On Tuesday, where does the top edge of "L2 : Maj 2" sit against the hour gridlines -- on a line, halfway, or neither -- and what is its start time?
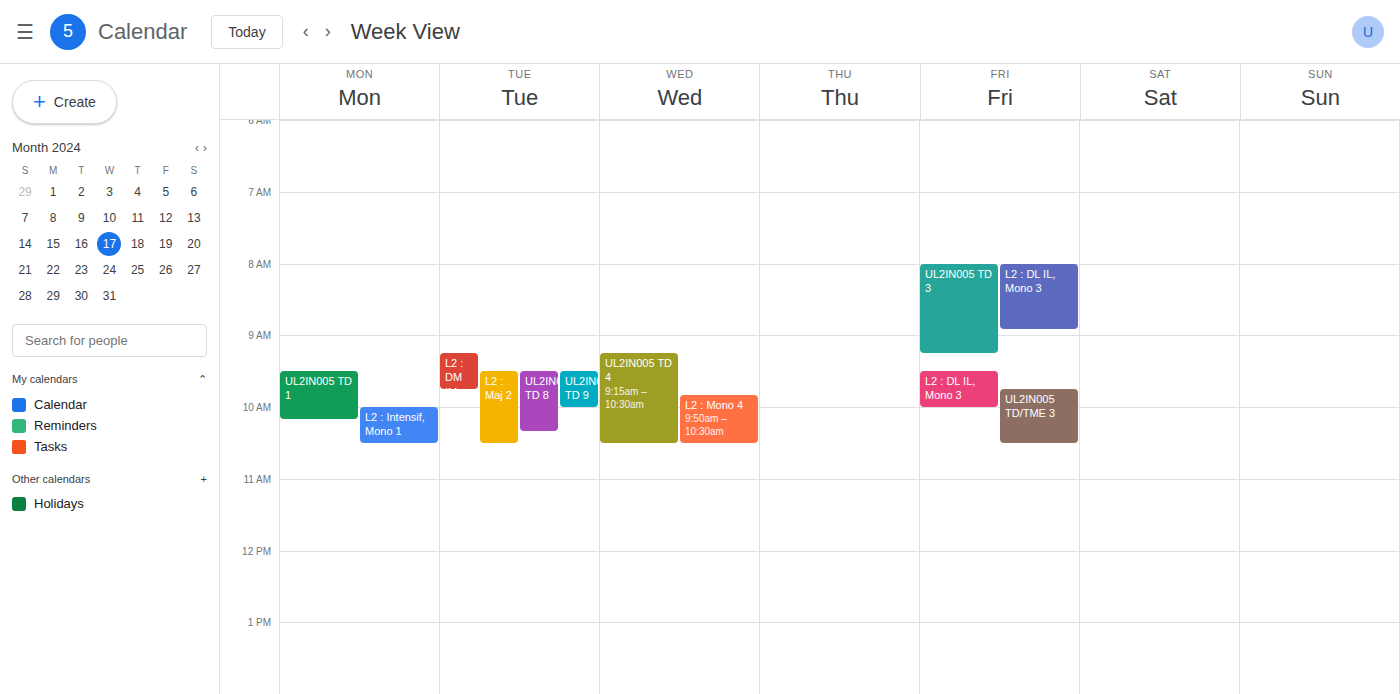
9:30 AM -- halfway between the 9 AM and 10 AM lines.